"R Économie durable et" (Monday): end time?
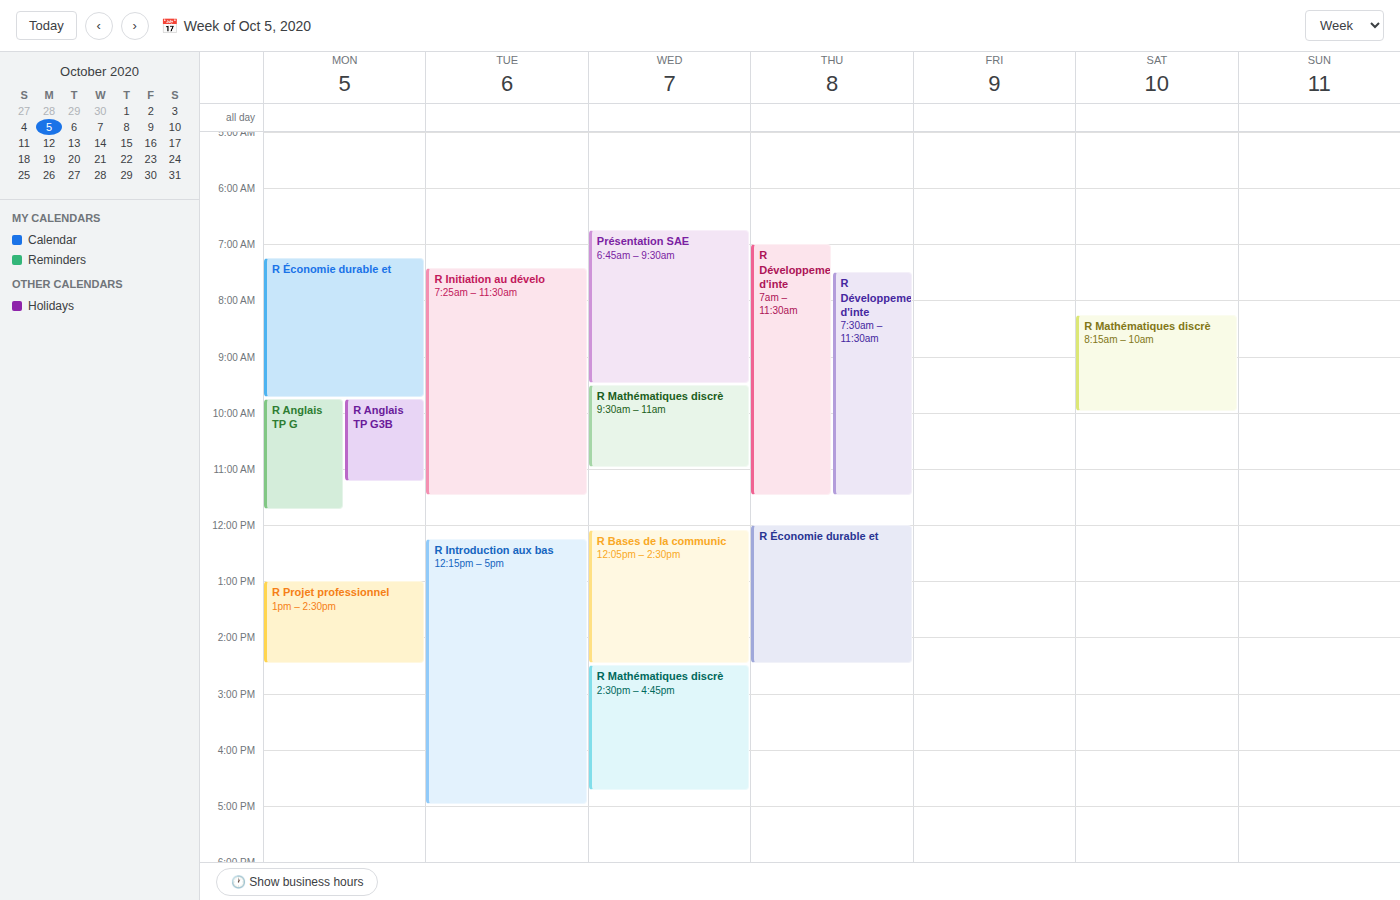
09:45